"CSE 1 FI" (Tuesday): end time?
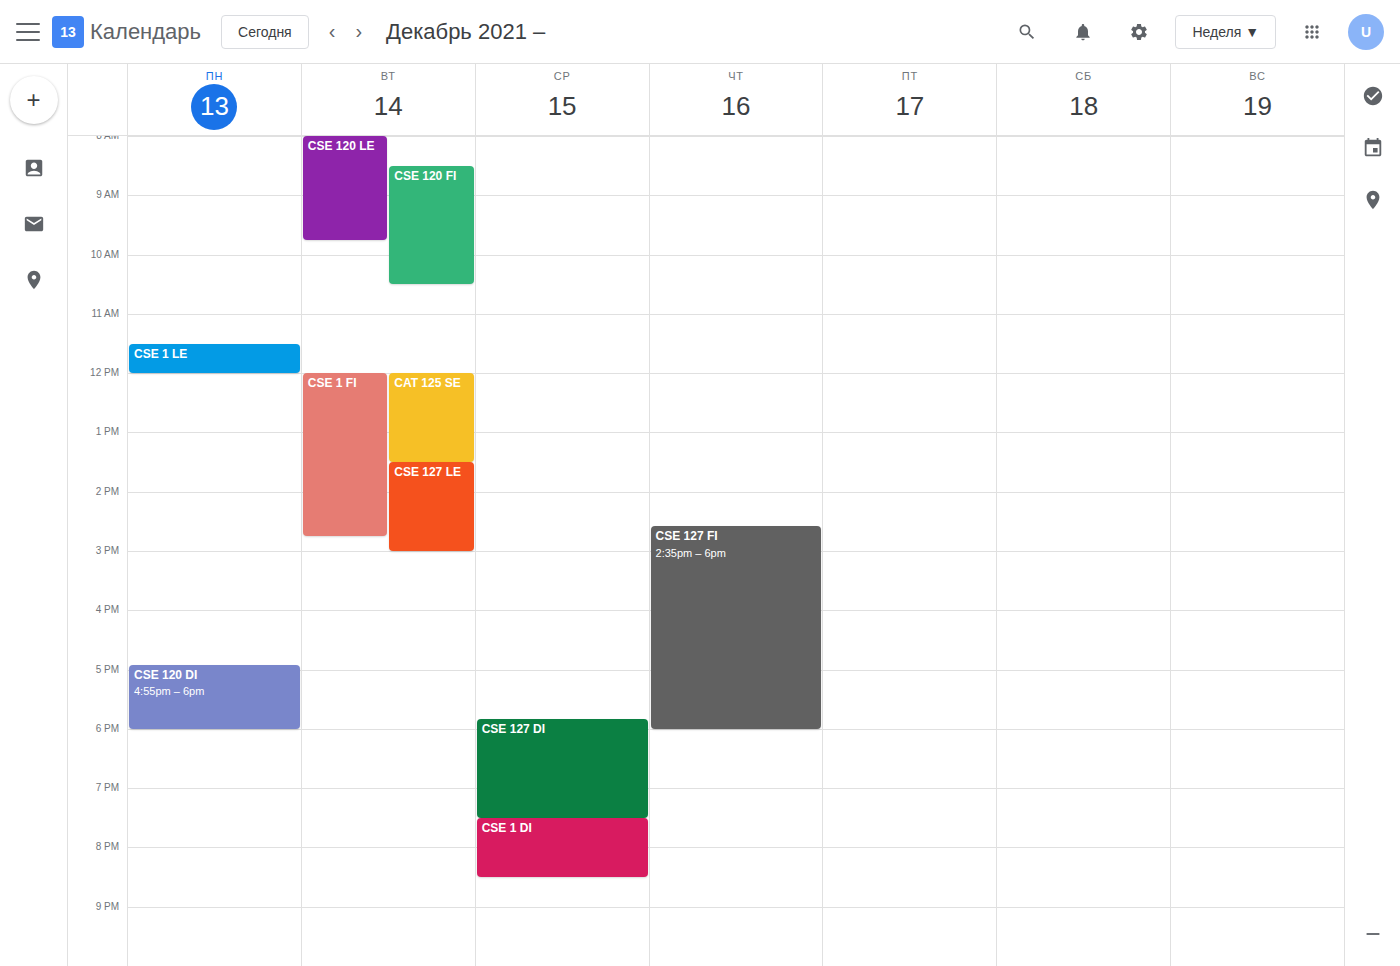
2:45 PM